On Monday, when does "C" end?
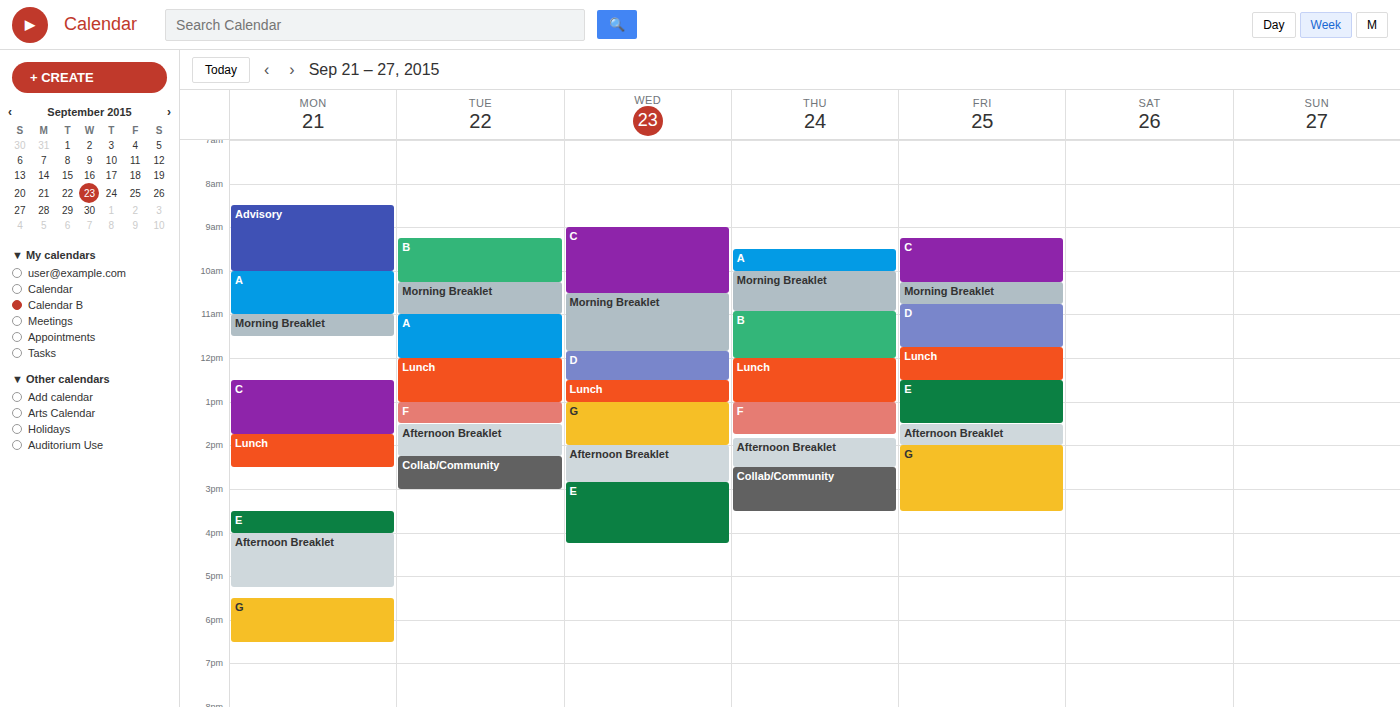
1:45 PM